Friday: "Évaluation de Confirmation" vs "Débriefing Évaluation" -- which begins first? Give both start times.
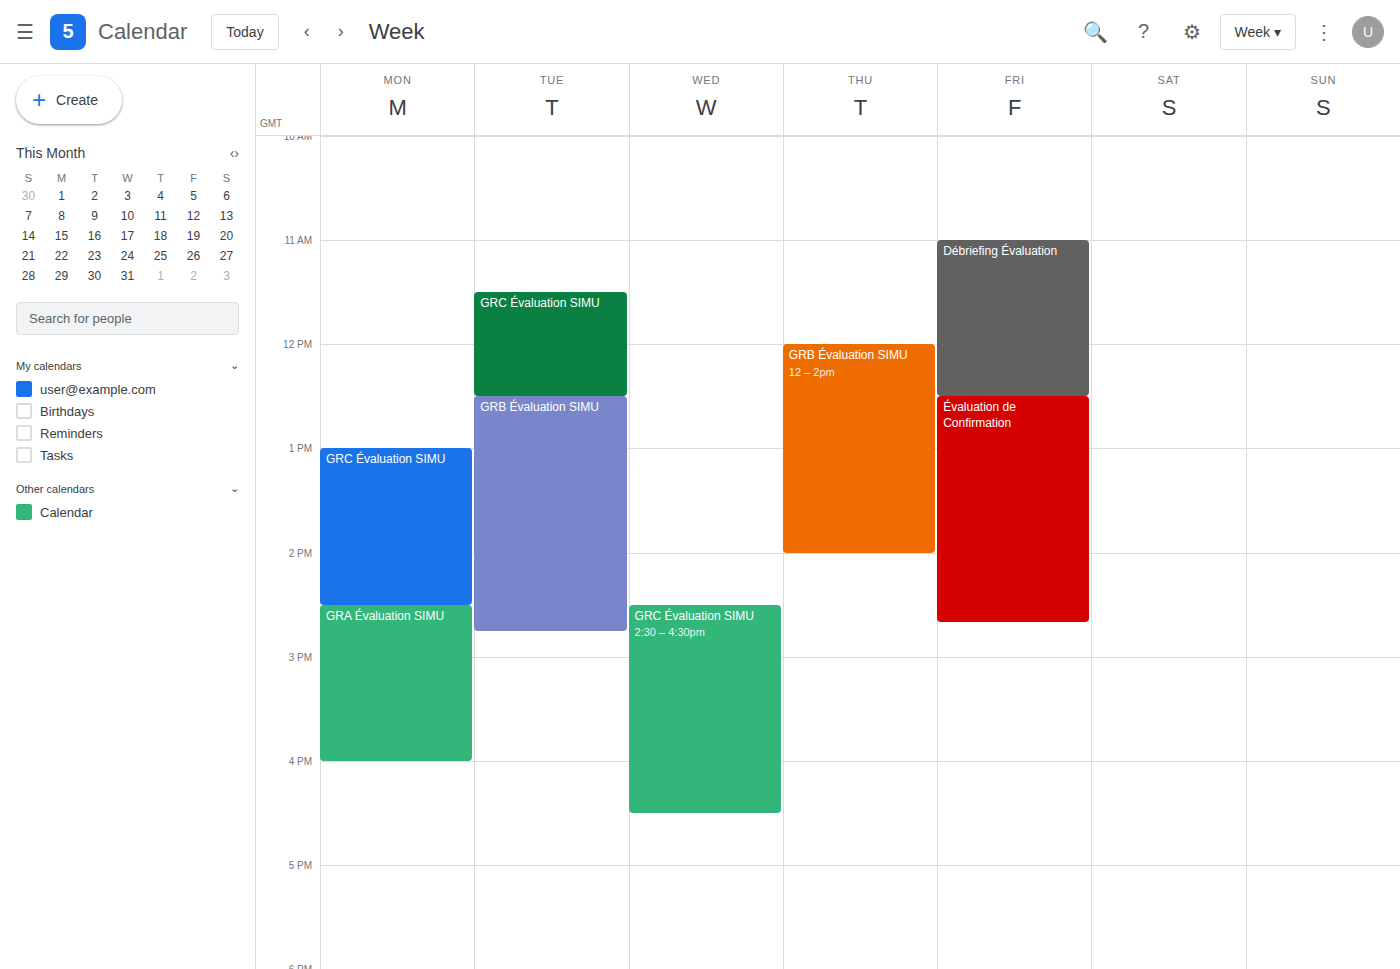
"Débriefing Évaluation" 11:00 AM; "Évaluation de Confirmation" 12:30 PM.